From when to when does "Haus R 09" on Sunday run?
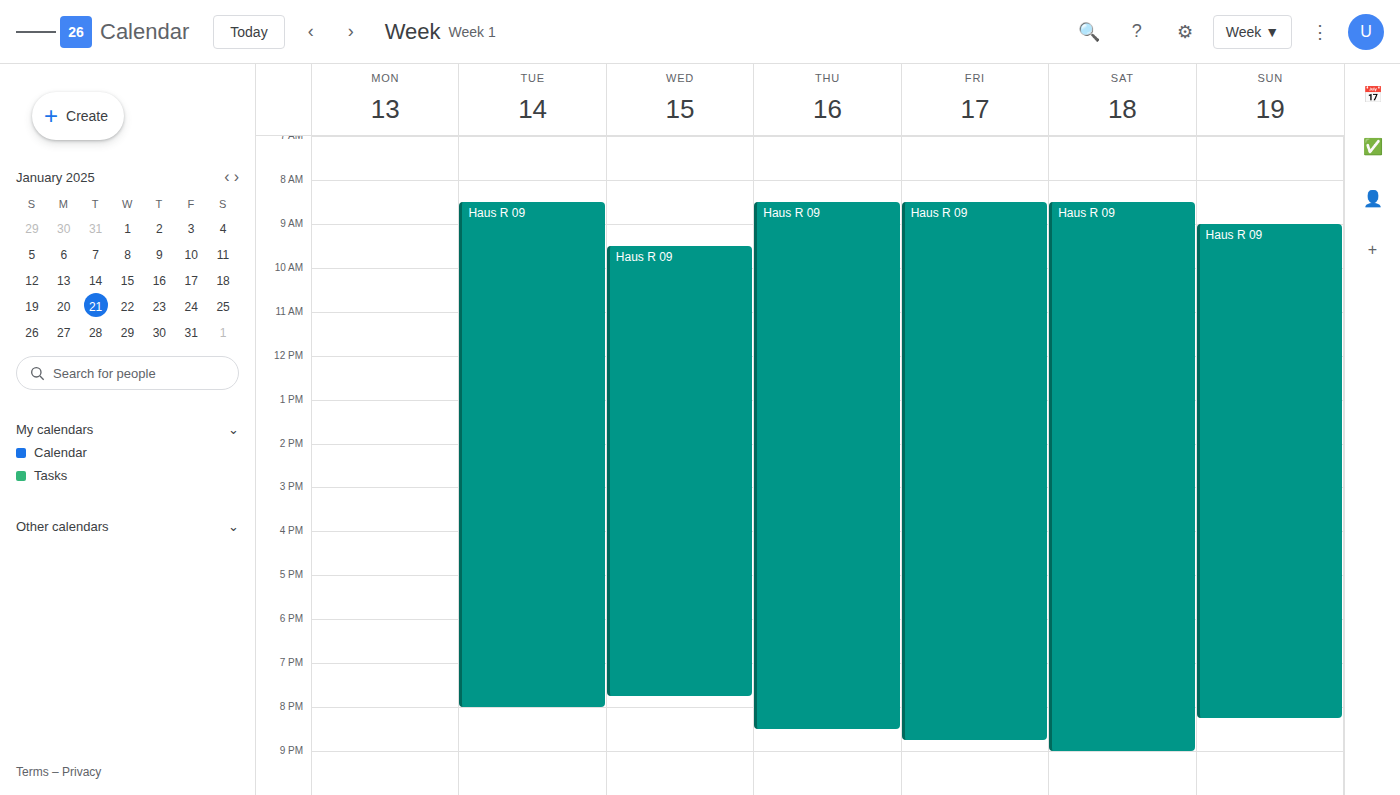
9:00 AM to 8:15 PM